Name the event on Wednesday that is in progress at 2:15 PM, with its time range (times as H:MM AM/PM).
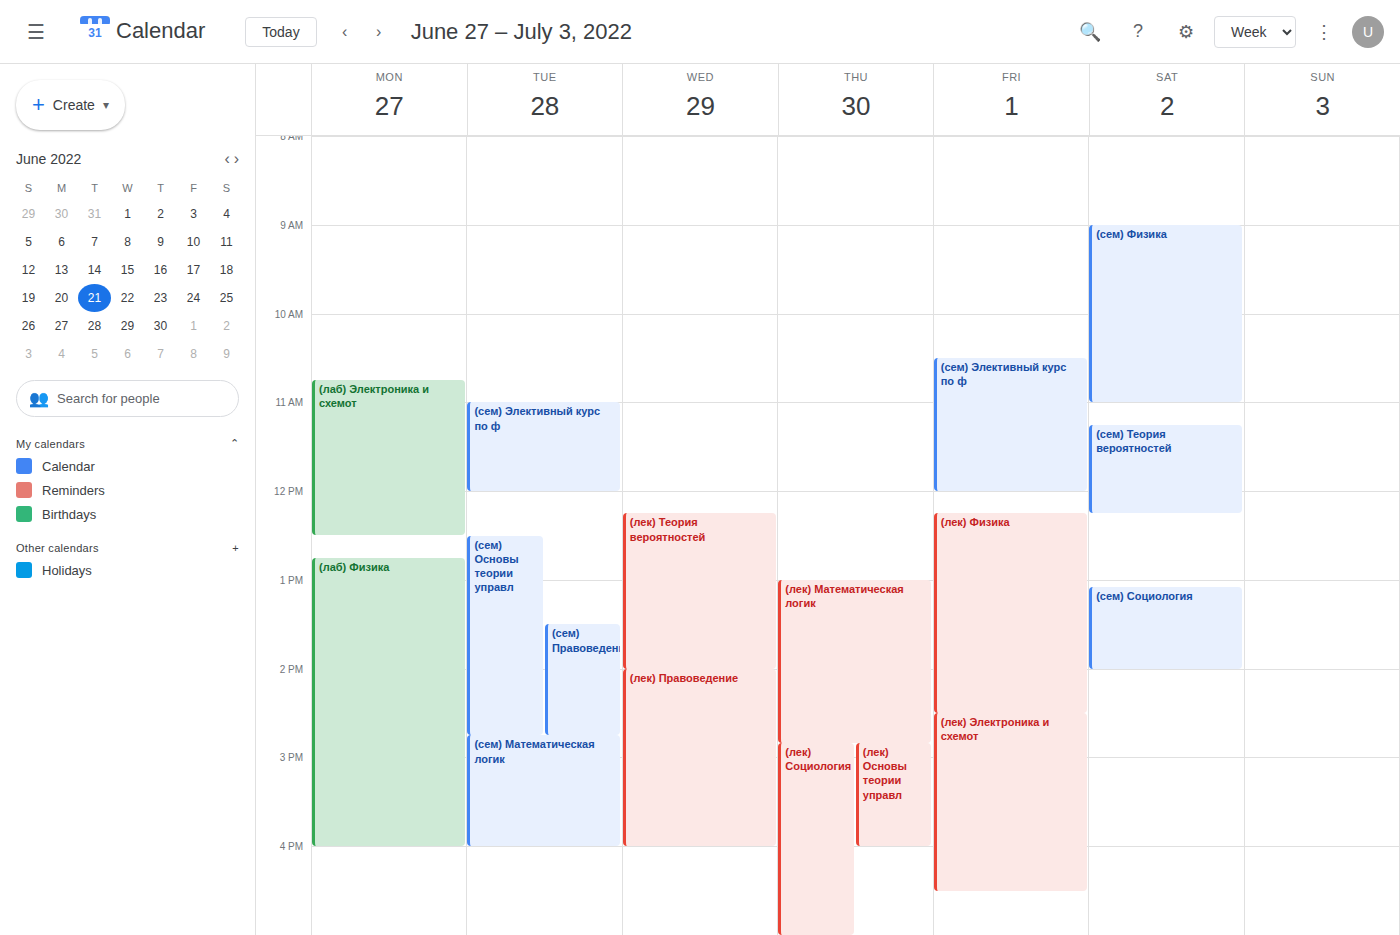
"(лек) Правоведение", 2:00 PM to 4:00 PM